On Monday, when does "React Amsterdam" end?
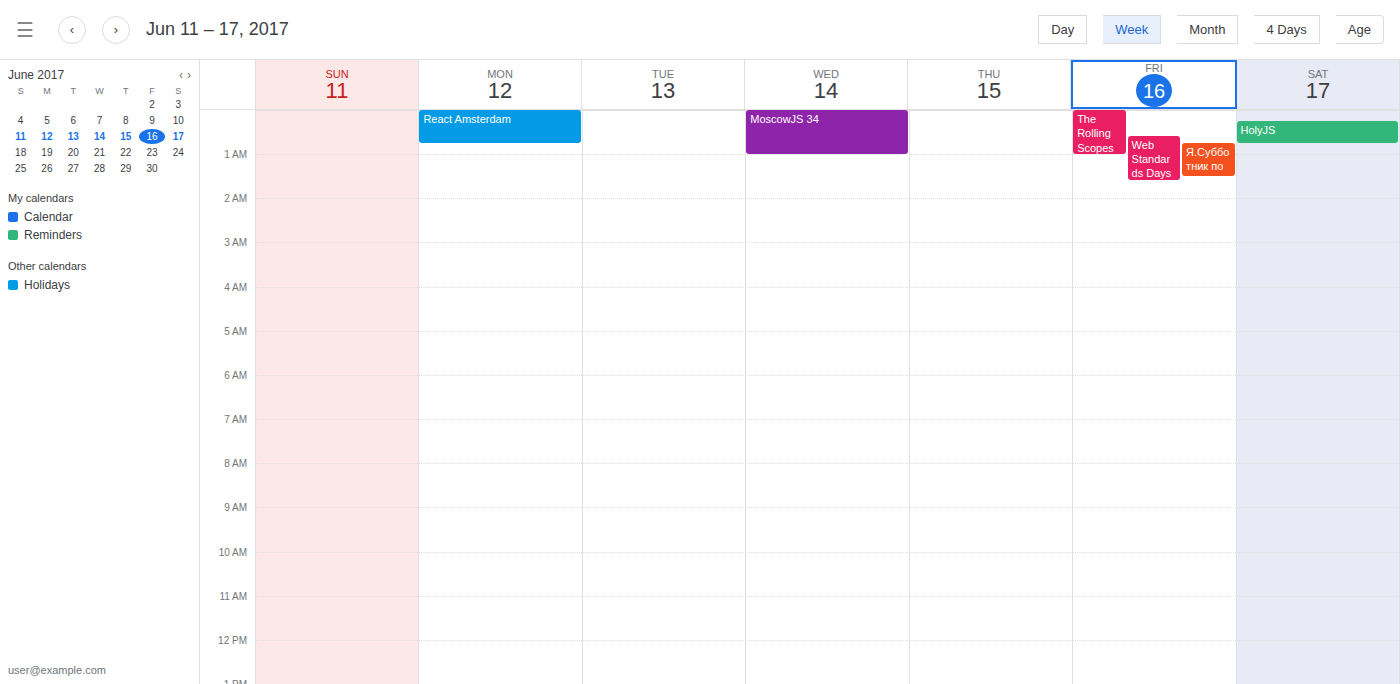
00:45